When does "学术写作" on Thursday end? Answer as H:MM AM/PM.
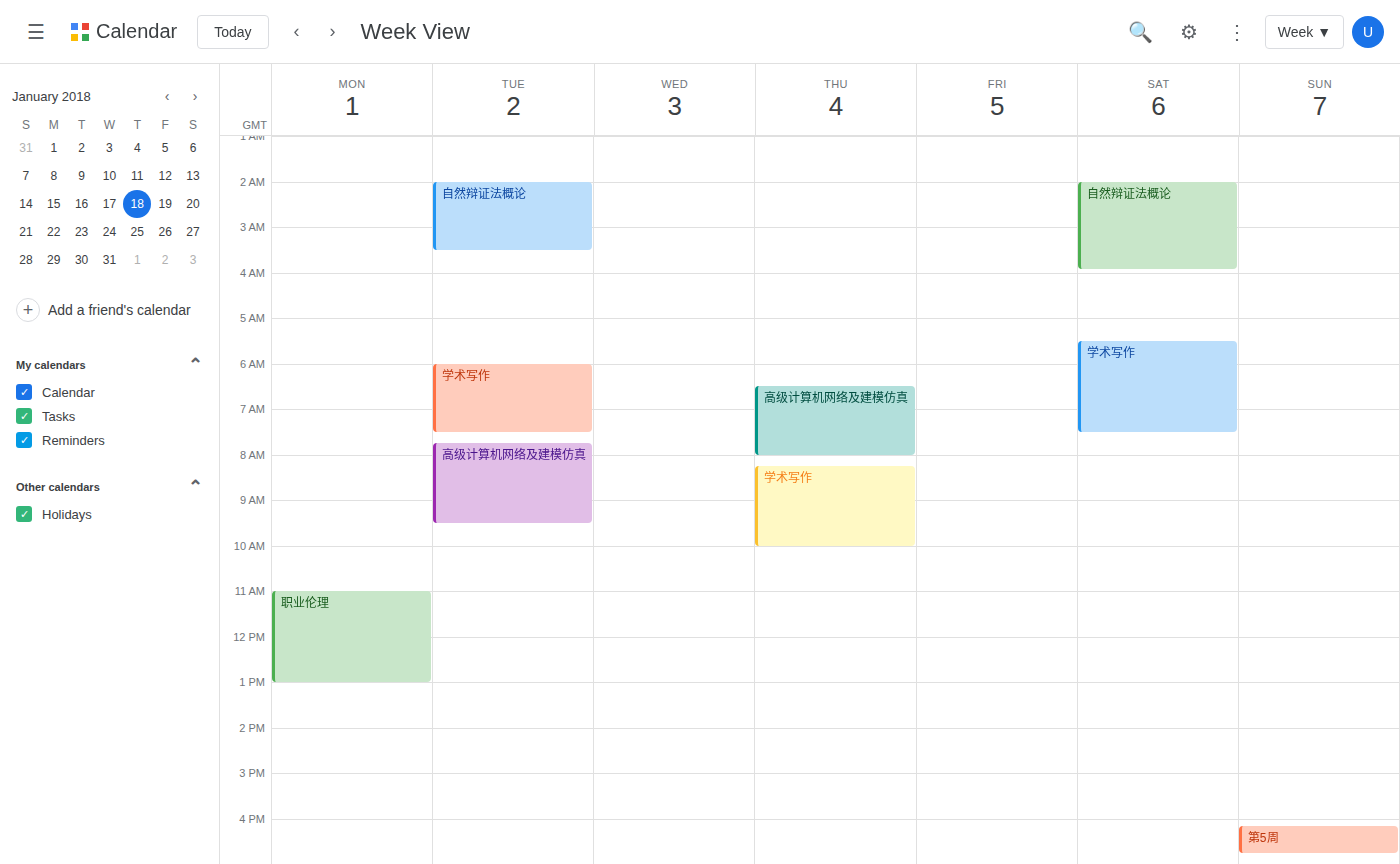
10:00 AM